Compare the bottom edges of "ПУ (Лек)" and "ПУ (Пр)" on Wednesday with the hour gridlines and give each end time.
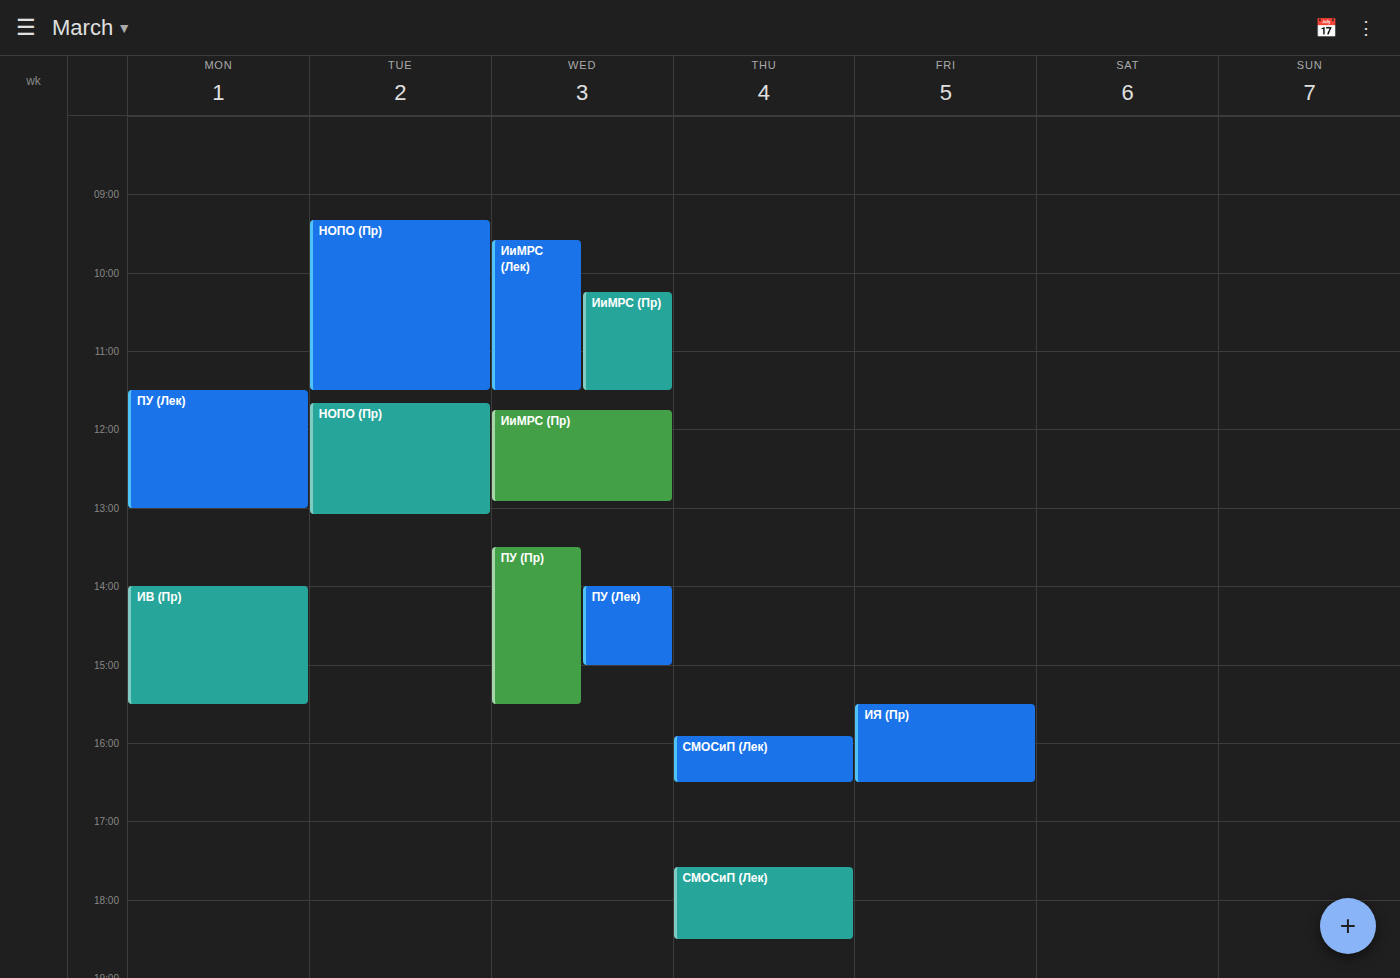
"ПУ (Лек)": 3:00 PM, exactly on the 3 PM line. "ПУ (Пр)": 3:30 PM, halfway between the 3 PM and 4 PM lines.